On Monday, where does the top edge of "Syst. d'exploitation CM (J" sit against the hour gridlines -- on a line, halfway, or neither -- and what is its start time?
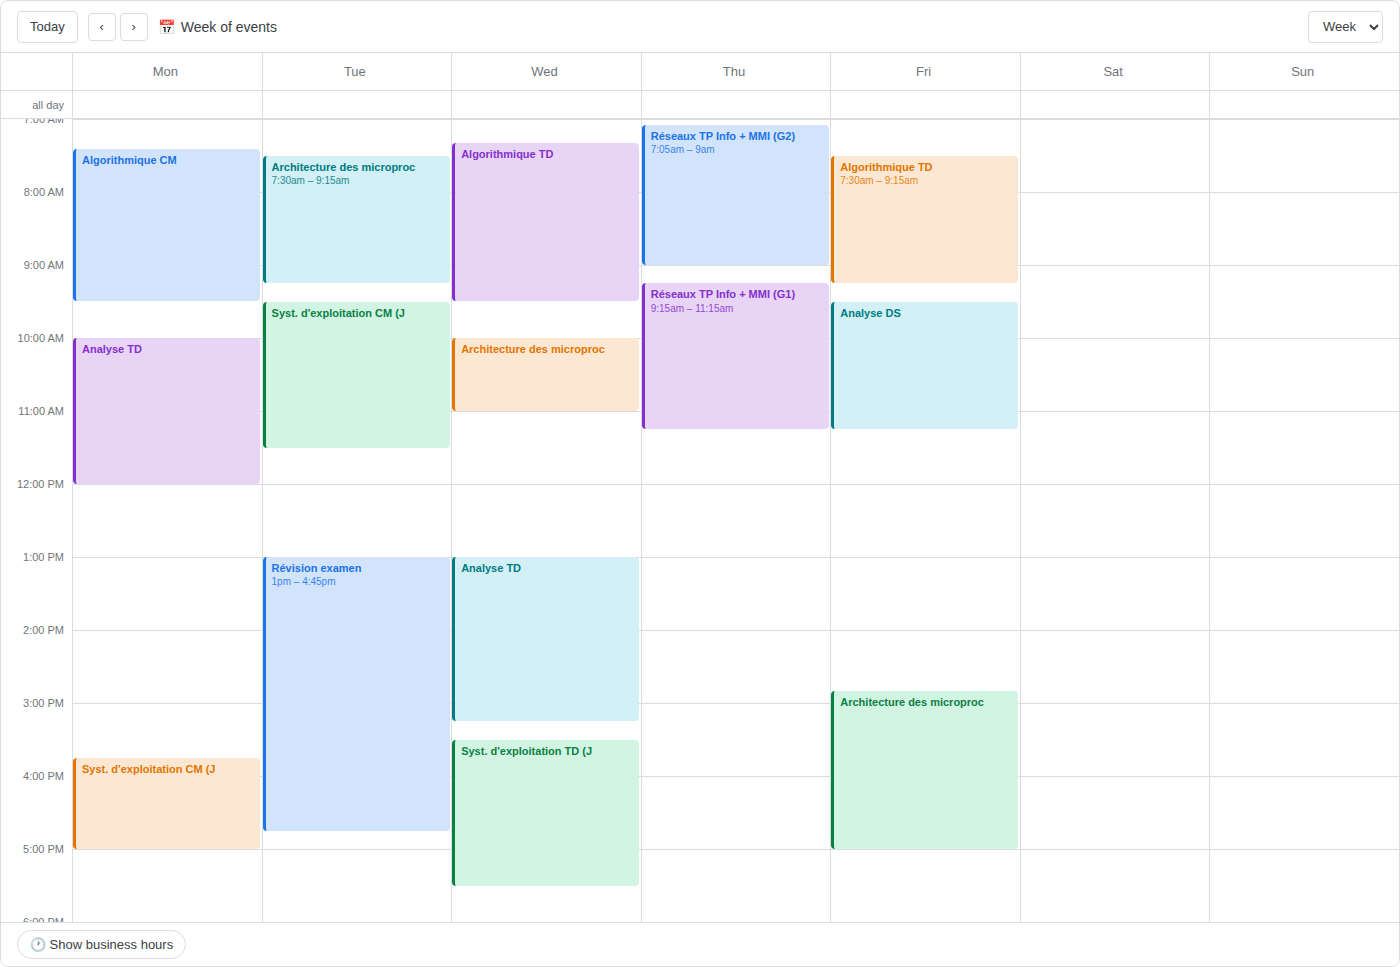
3:45 PM -- neither: three quarters of the way from the 3 PM line to the 4 PM line.